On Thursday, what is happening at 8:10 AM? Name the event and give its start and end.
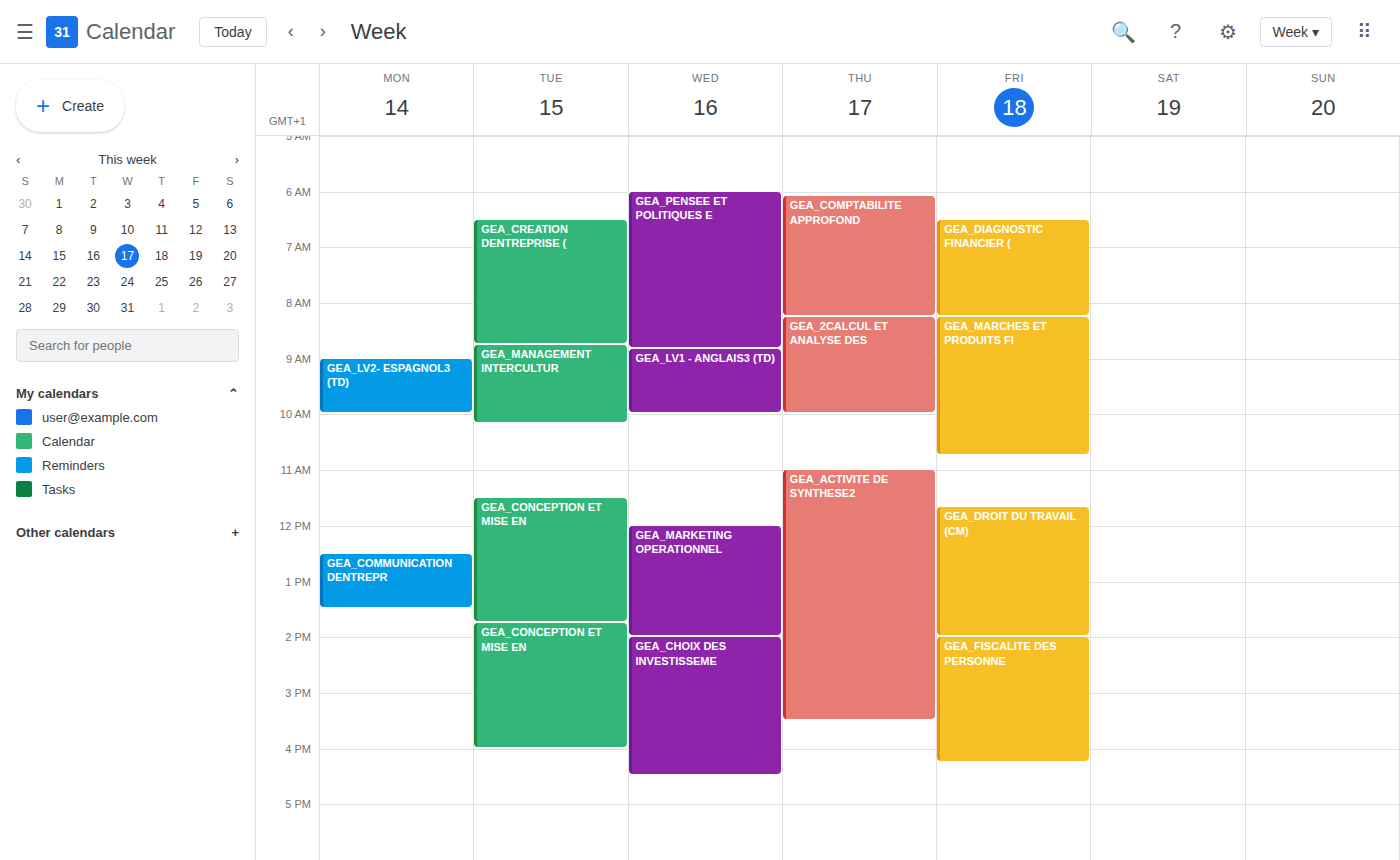
"GEA_COMPTABILITE APPROFOND", 6:05 AM to 8:15 AM